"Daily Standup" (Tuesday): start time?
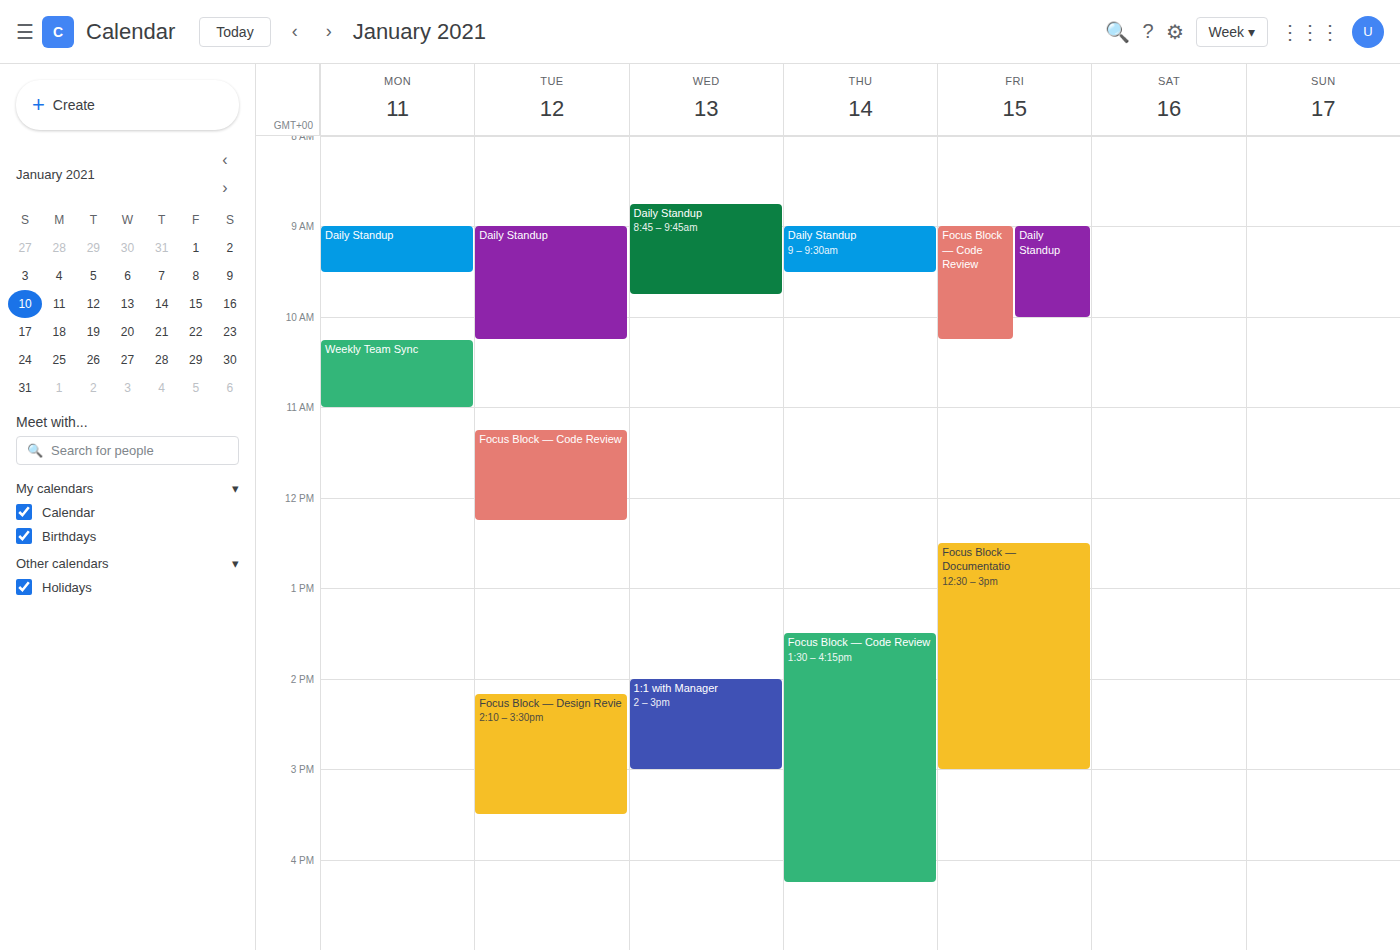
9:00 AM